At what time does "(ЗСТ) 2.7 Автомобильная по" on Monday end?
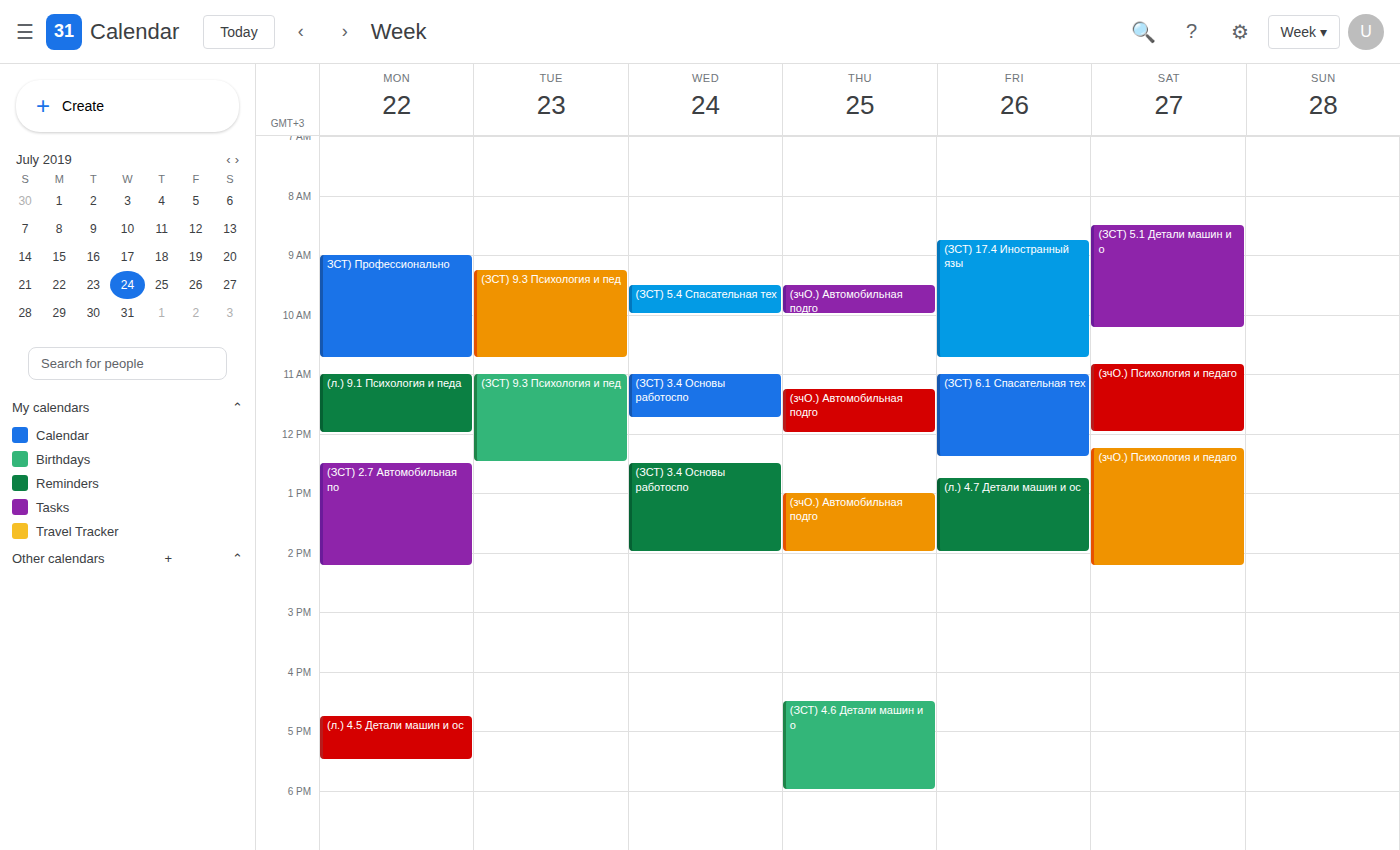
2:15 PM